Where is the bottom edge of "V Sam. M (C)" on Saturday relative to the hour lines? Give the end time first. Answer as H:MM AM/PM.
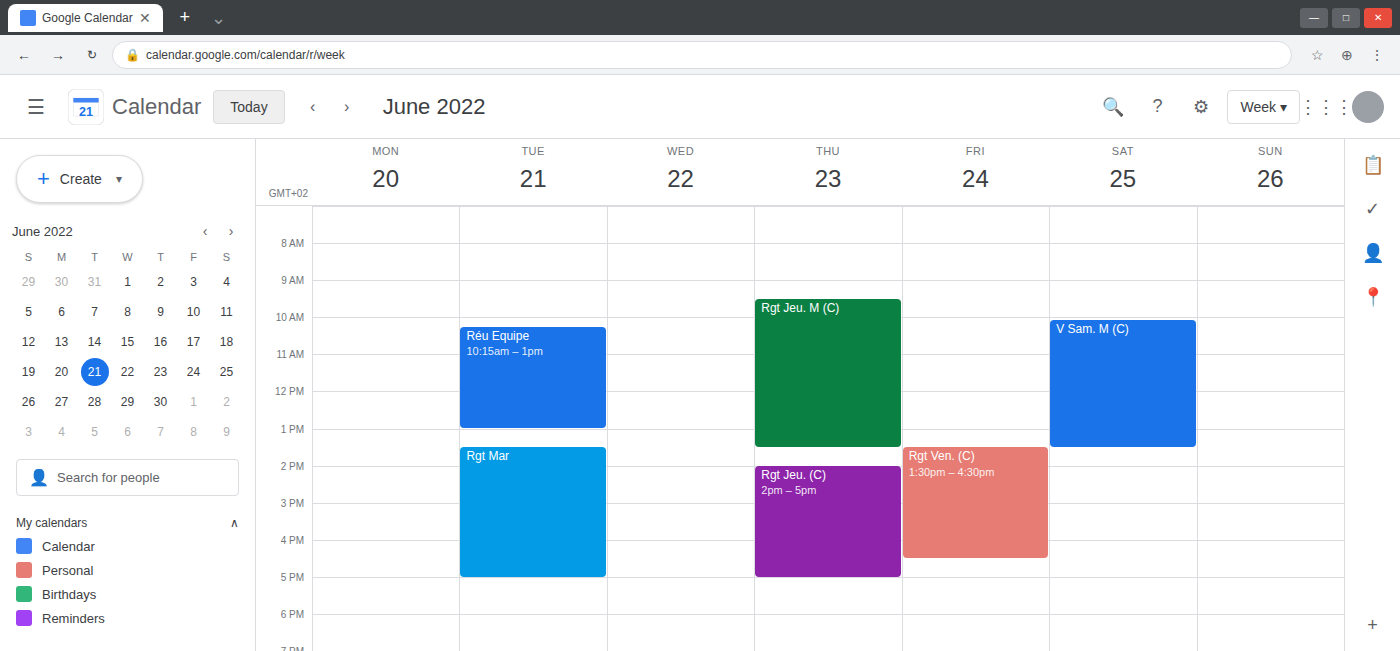
1:30 PM -- halfway between the 1 PM and 2 PM lines.